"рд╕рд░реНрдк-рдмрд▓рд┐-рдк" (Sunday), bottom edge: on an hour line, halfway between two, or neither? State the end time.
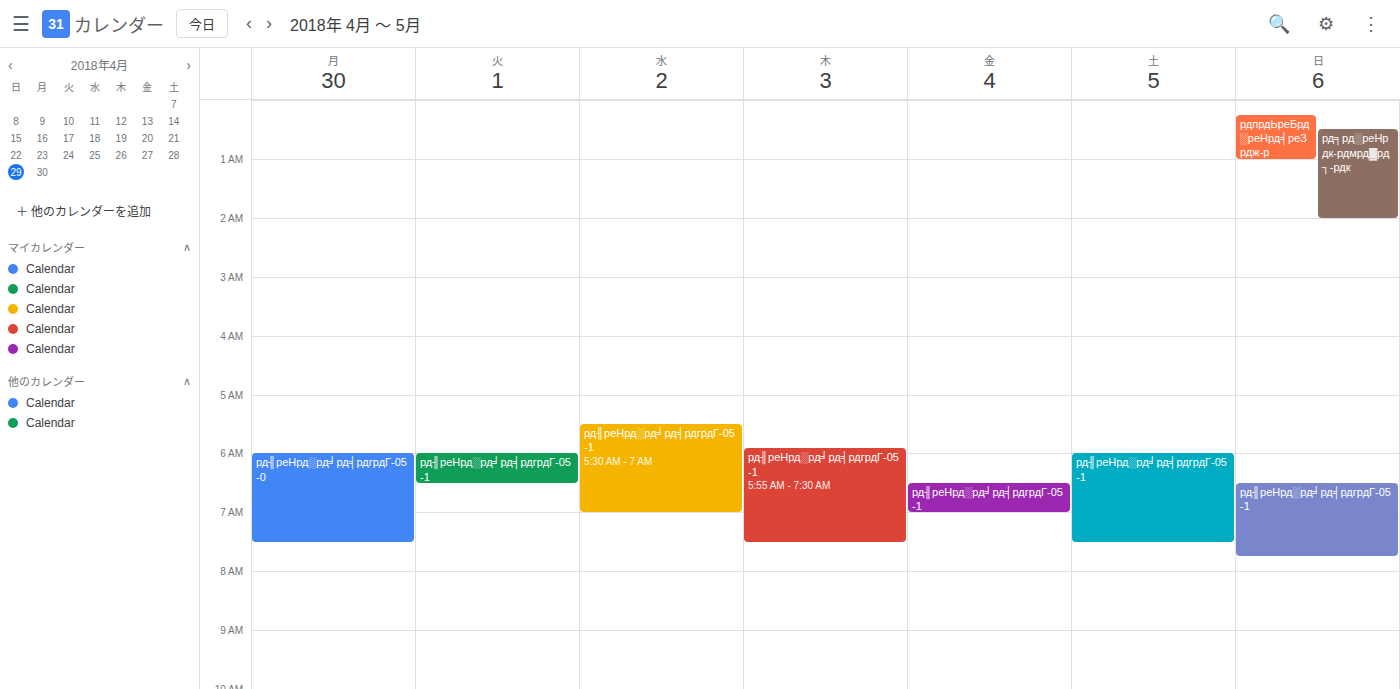
2:00 AM -- exactly on the 2 AM line.